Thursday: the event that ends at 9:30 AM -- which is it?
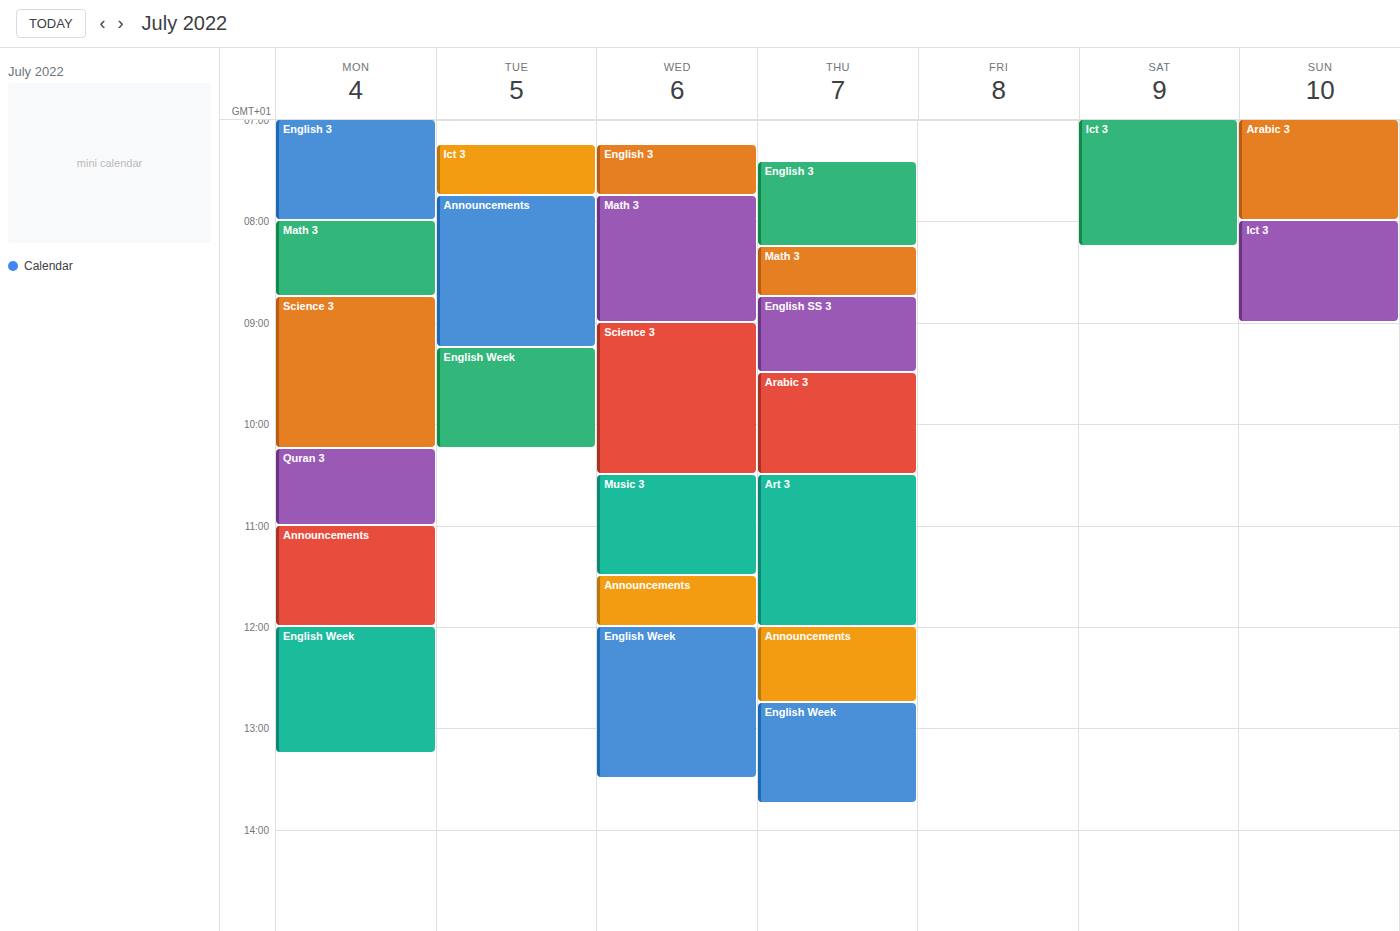
"English SS 3"